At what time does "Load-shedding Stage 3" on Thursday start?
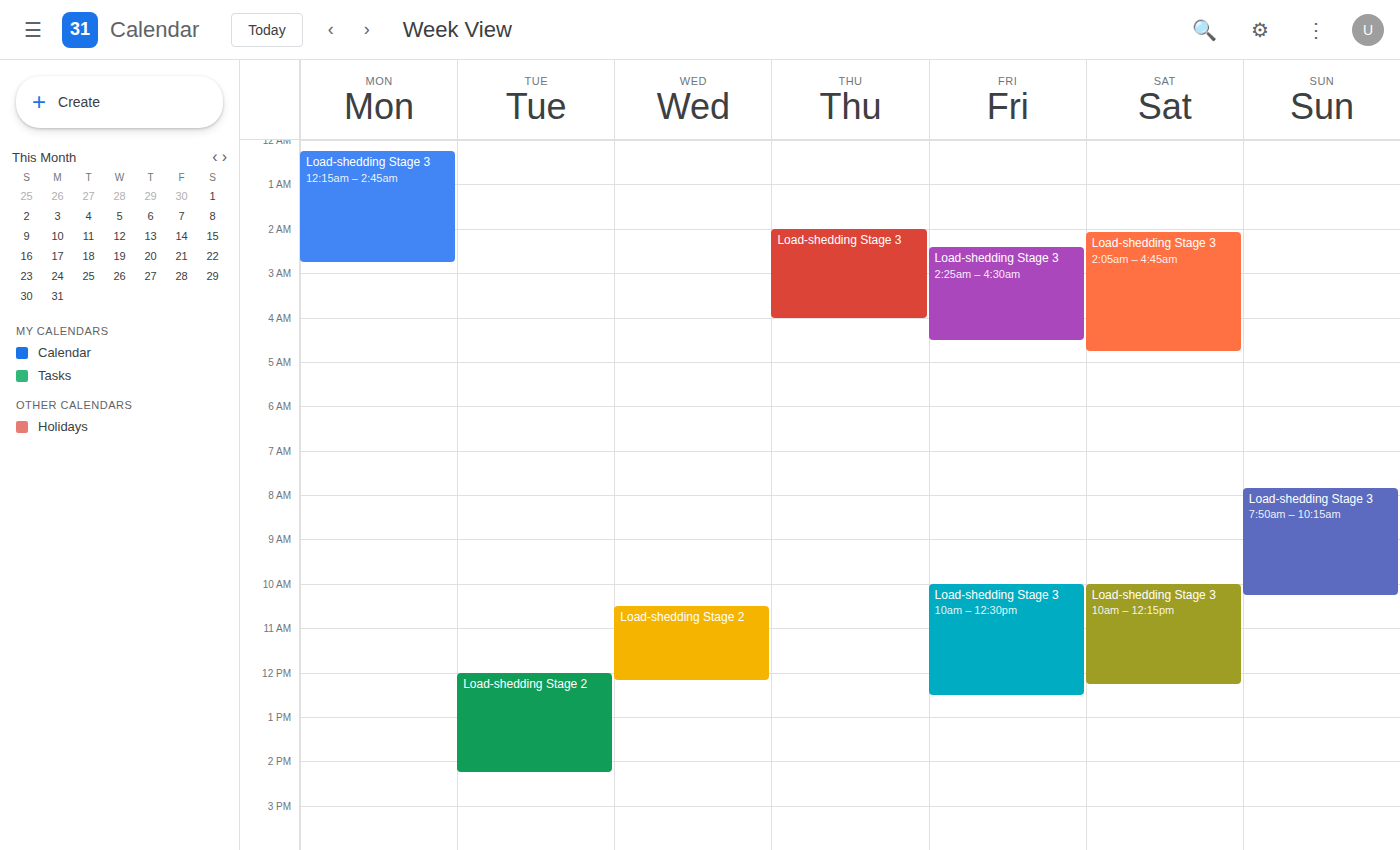
2:00 AM